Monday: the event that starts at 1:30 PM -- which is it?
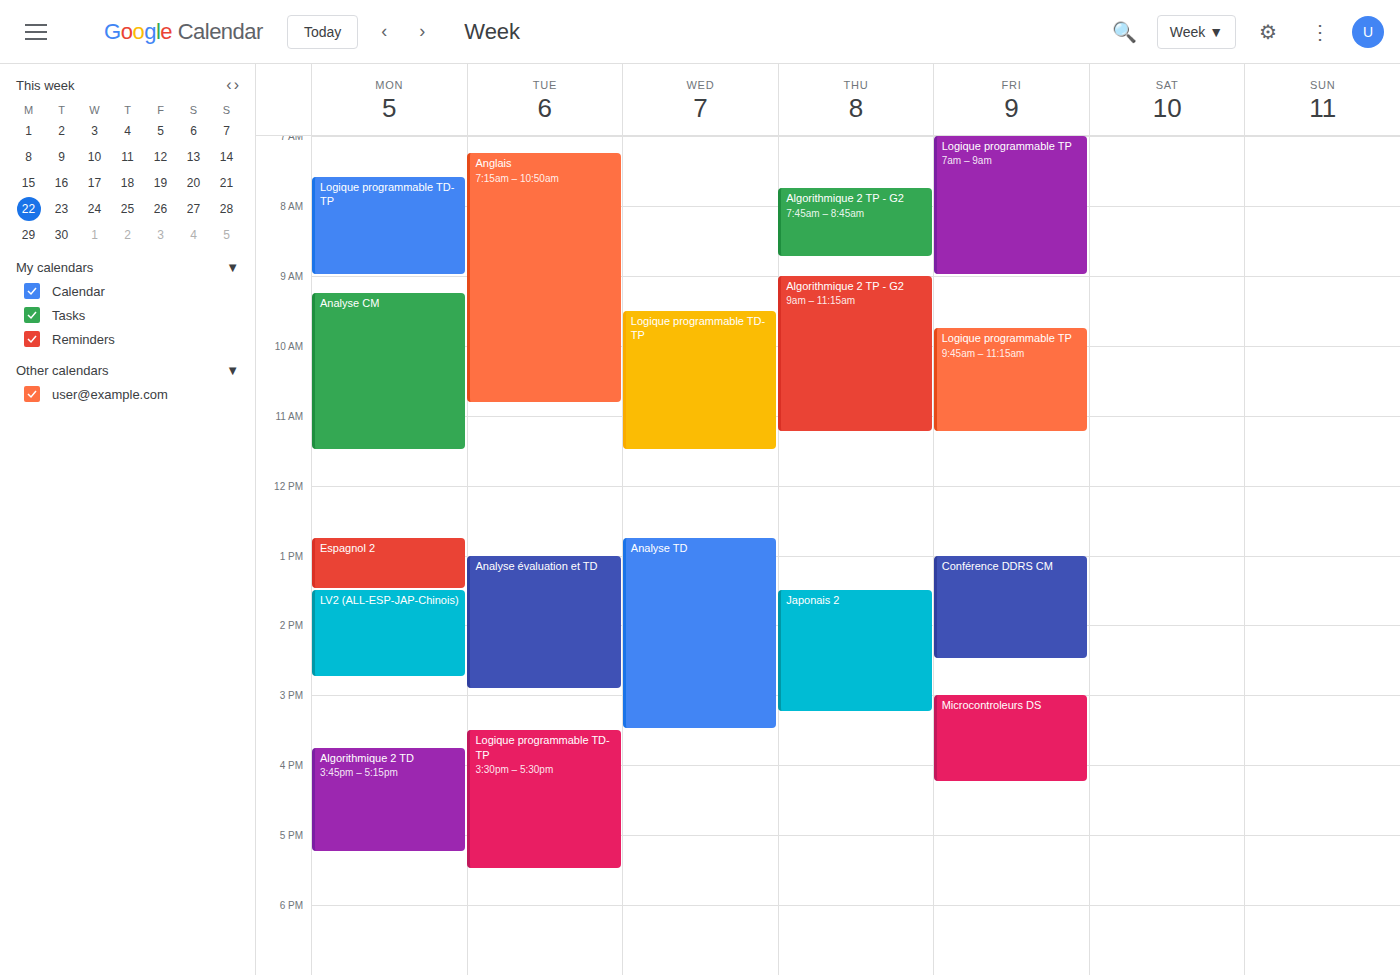
"LV2 (ALL-ESP-JAP-Chinois)"